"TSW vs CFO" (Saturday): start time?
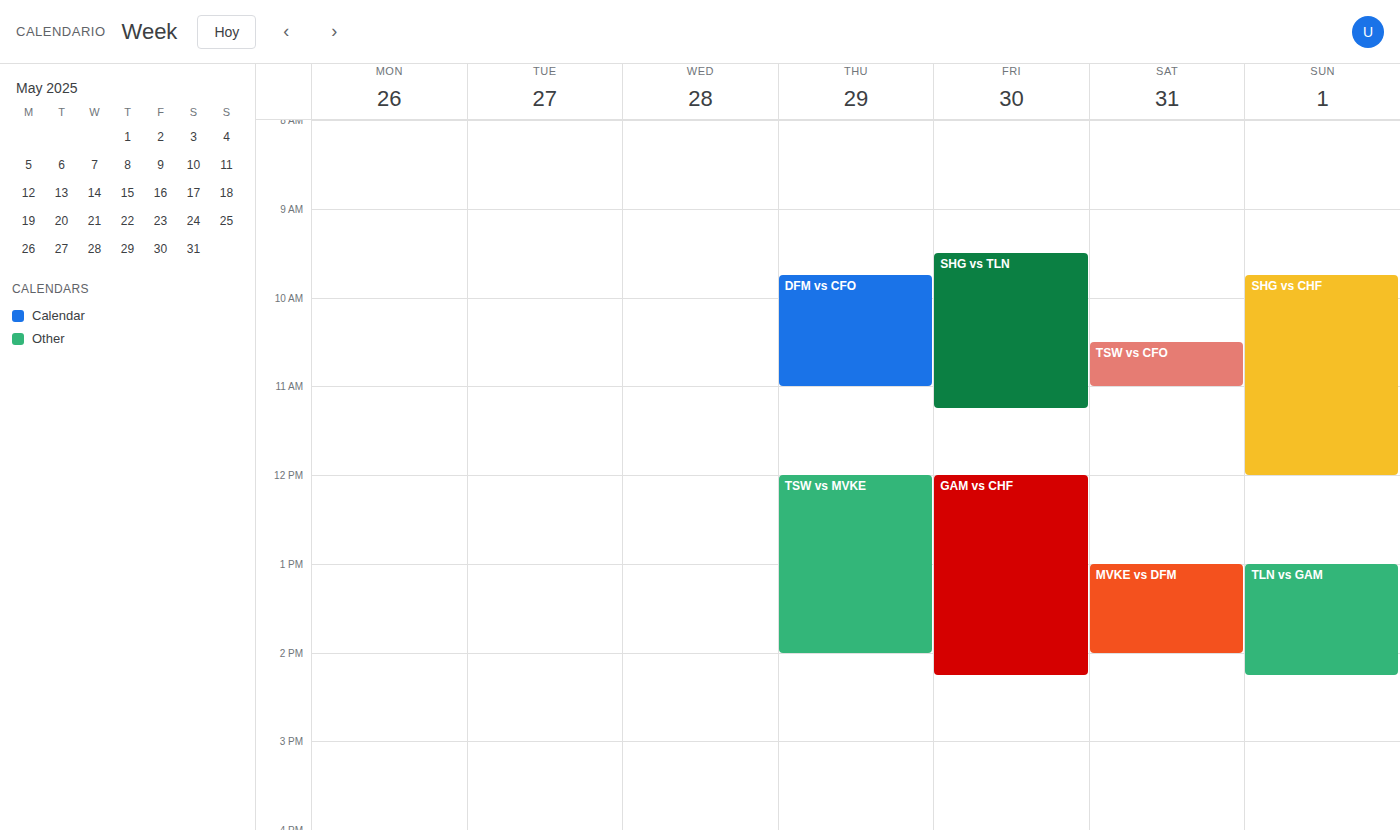
10:30 AM